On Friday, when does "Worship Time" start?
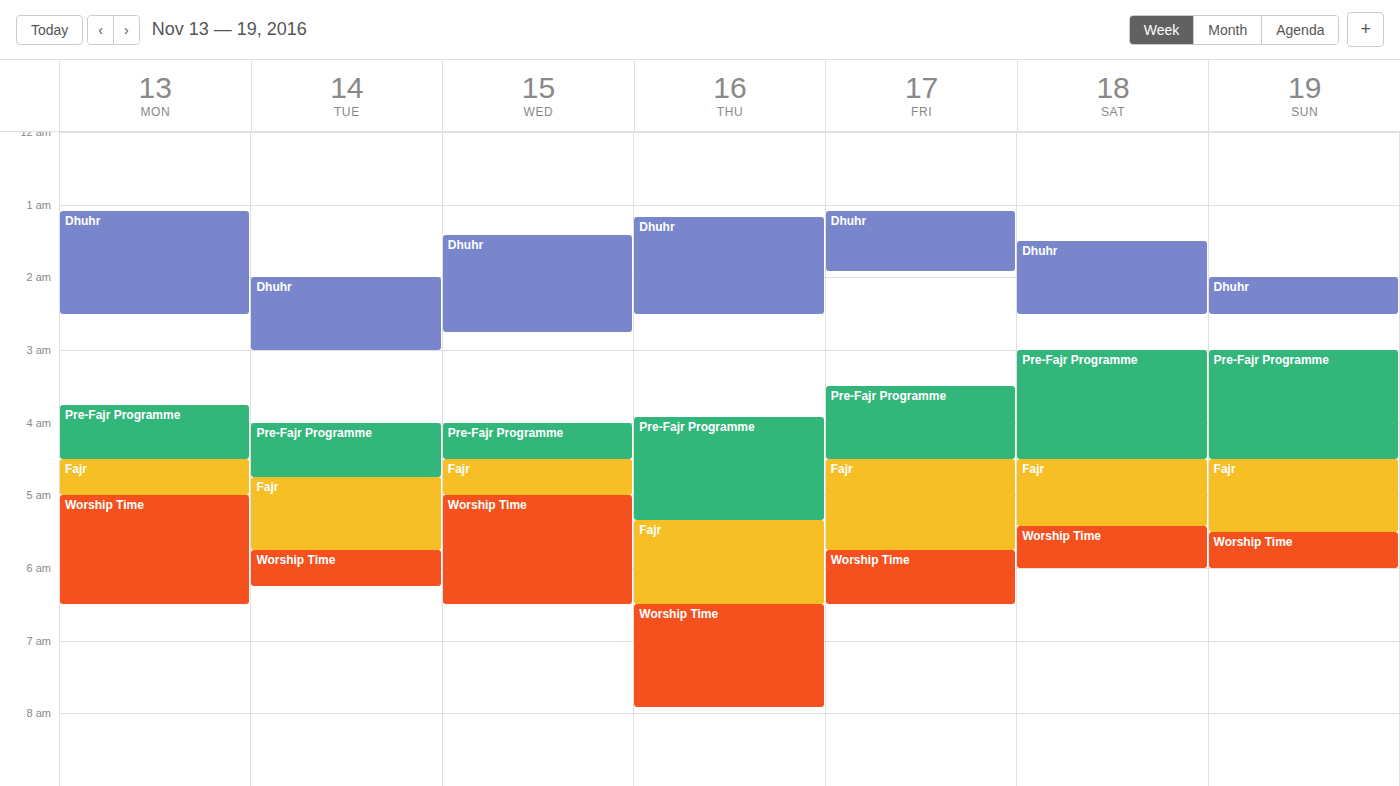
5:45 AM